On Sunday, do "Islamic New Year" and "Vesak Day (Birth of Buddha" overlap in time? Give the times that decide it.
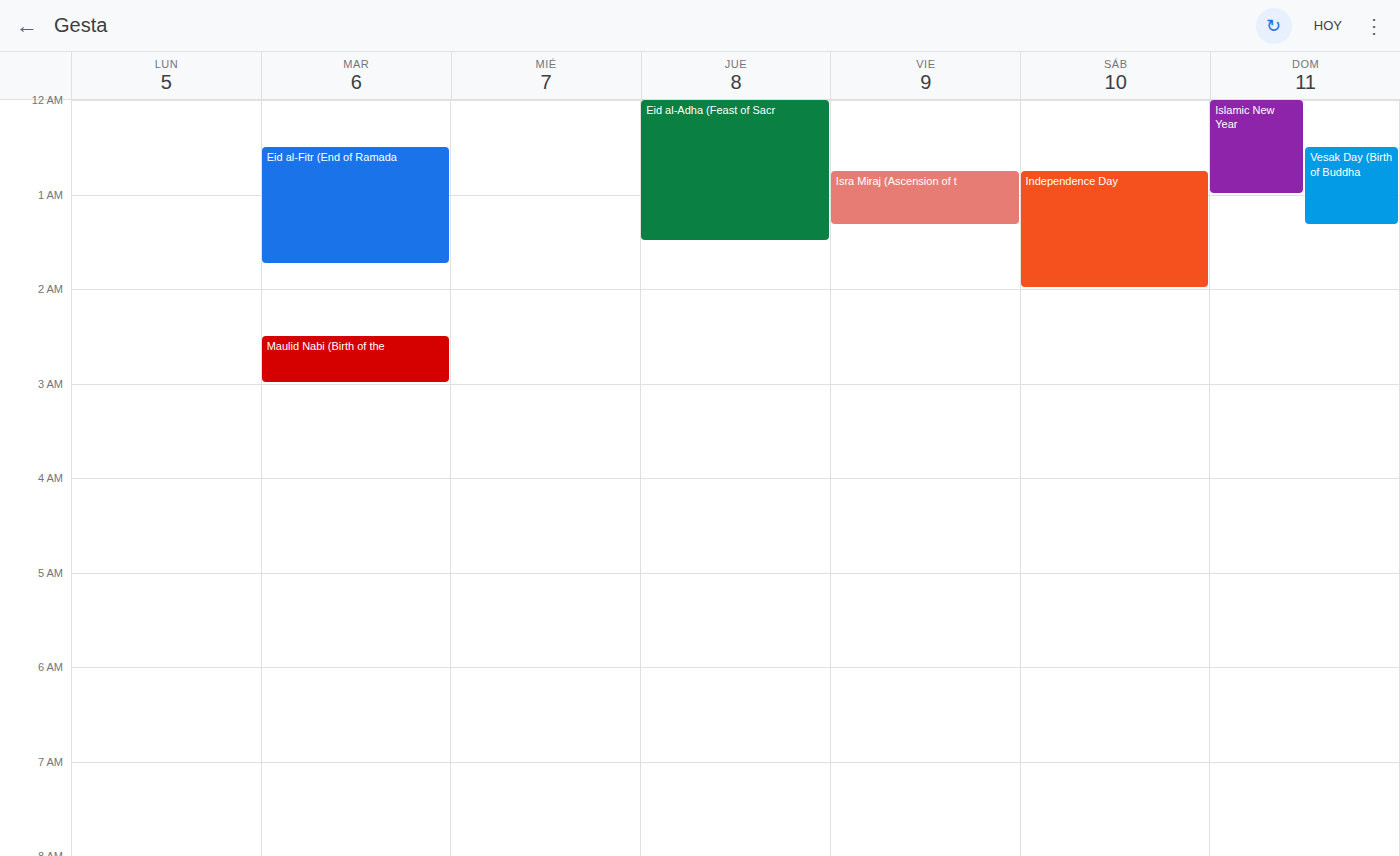
"Vesak Day (Birth of Buddha" starts at 12:30 AM, before "Islamic New Year" ends at 1:00 AM -- they overlap.